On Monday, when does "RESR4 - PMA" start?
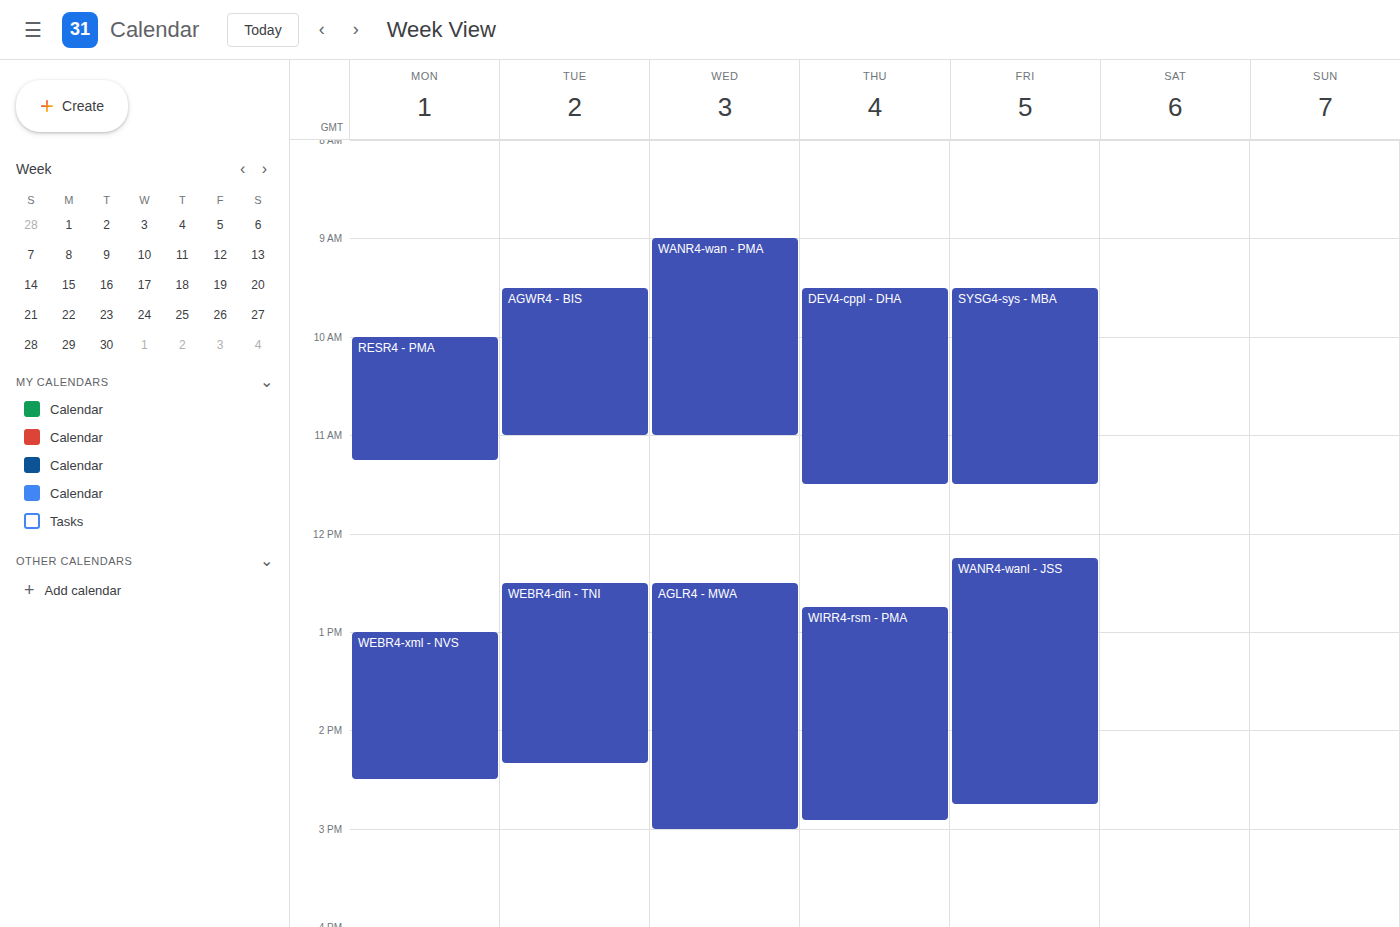
10:00 AM